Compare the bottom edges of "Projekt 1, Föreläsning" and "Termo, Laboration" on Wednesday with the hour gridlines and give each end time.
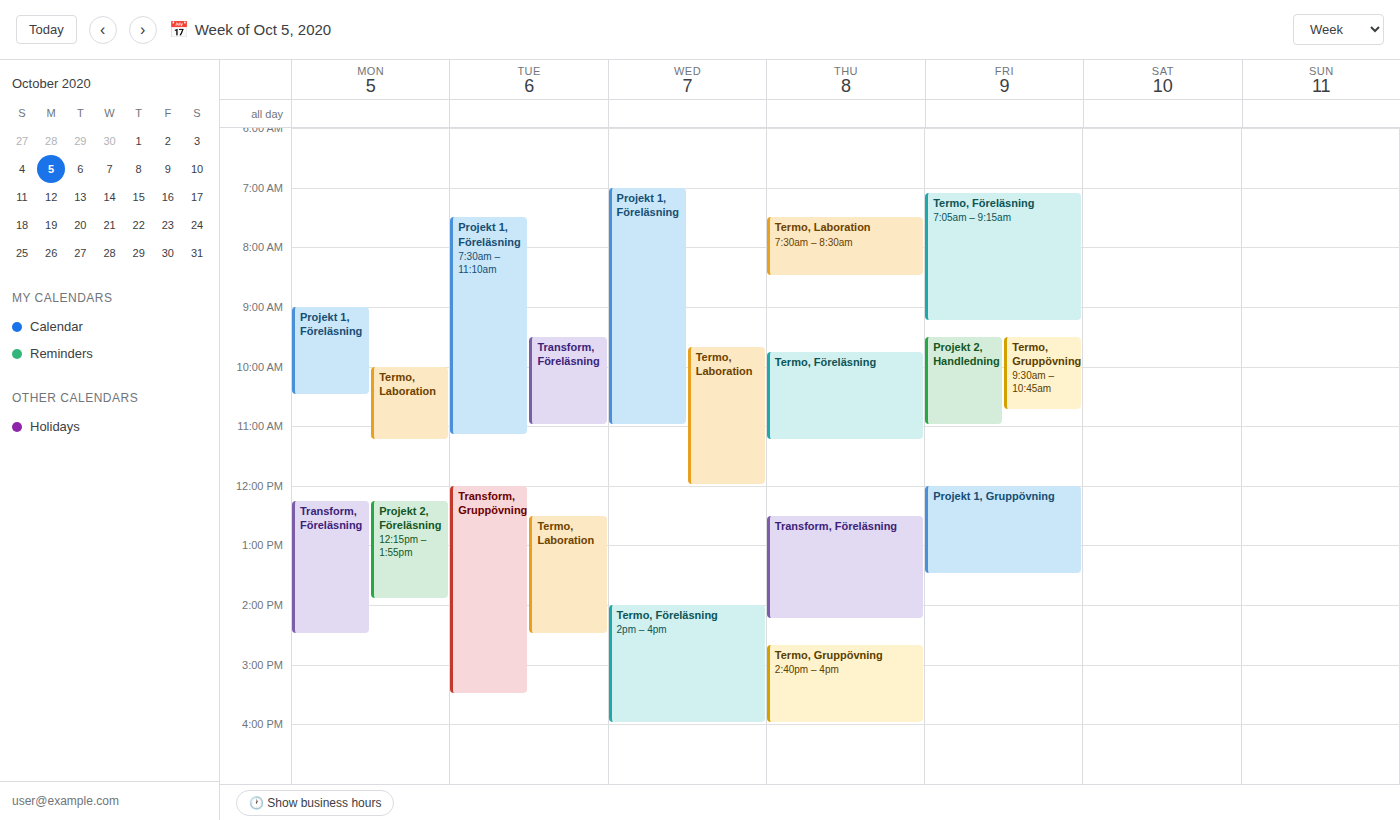
"Projekt 1, Föreläsning": 11:00 AM, exactly on the 11 AM line. "Termo, Laboration": 12:00 PM, exactly on the 12 PM line.